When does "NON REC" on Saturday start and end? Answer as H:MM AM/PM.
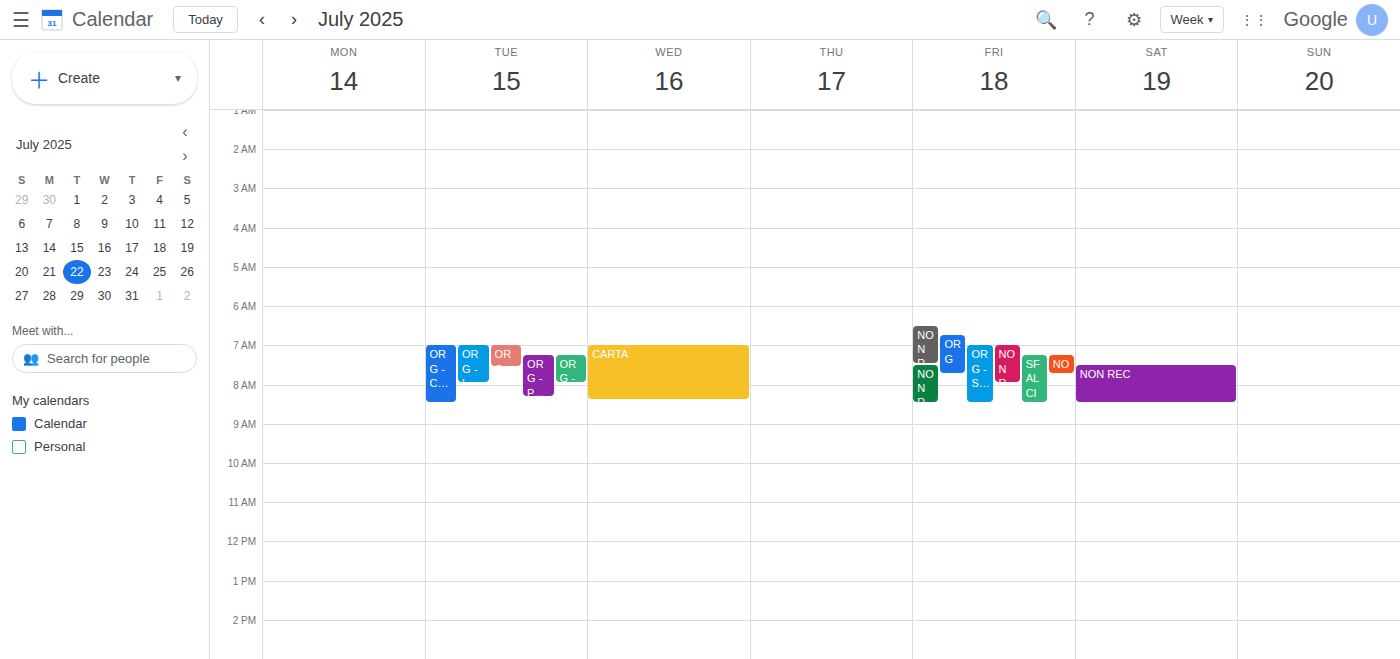
7:30 AM to 8:30 AM